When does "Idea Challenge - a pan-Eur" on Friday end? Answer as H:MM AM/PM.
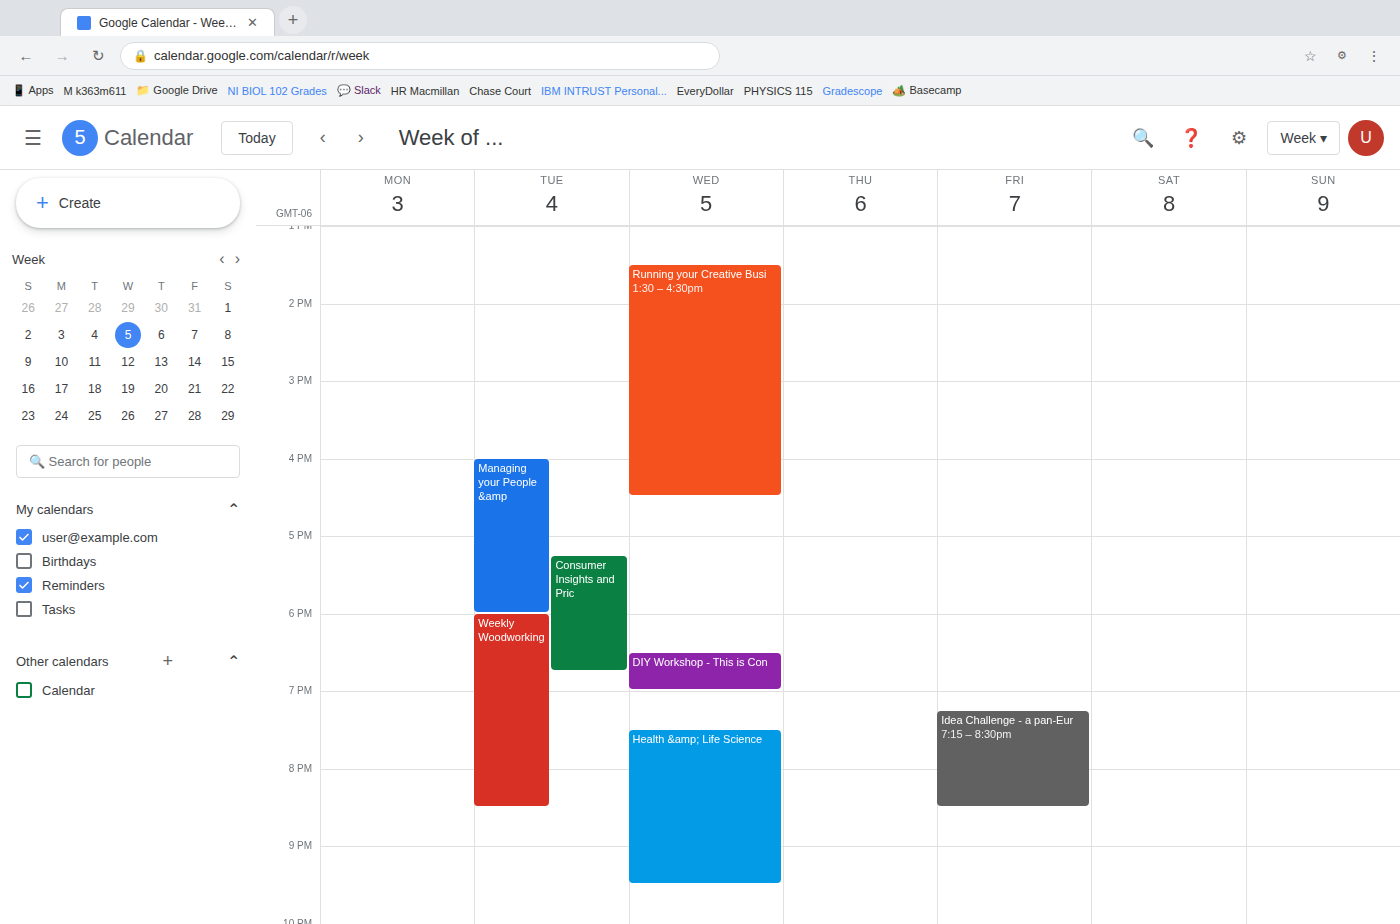
8:30 PM